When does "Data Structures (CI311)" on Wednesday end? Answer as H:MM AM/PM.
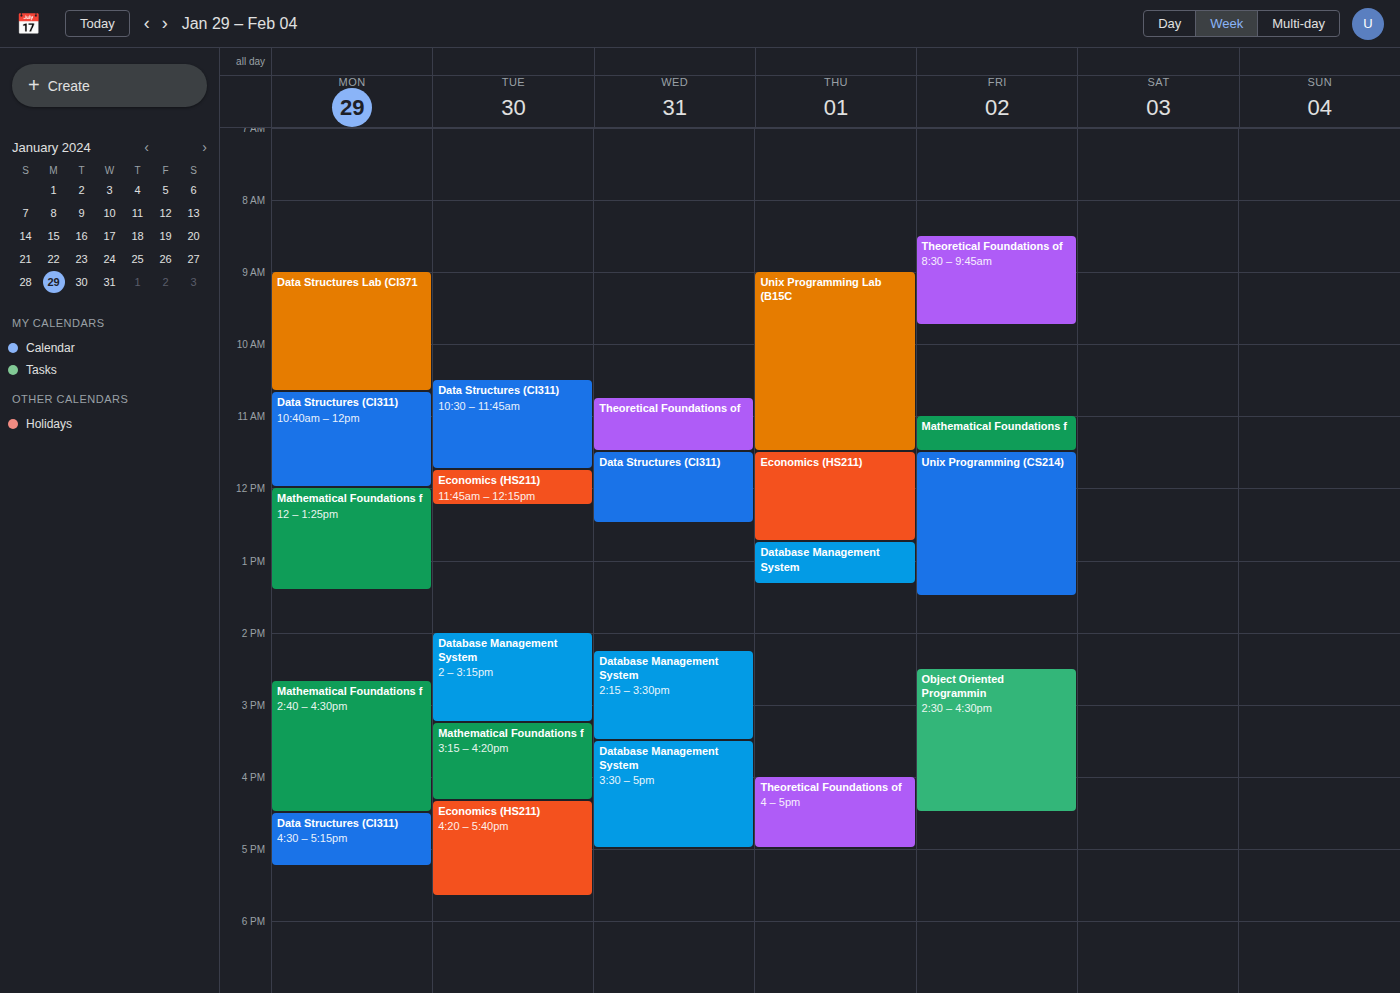
12:30 PM